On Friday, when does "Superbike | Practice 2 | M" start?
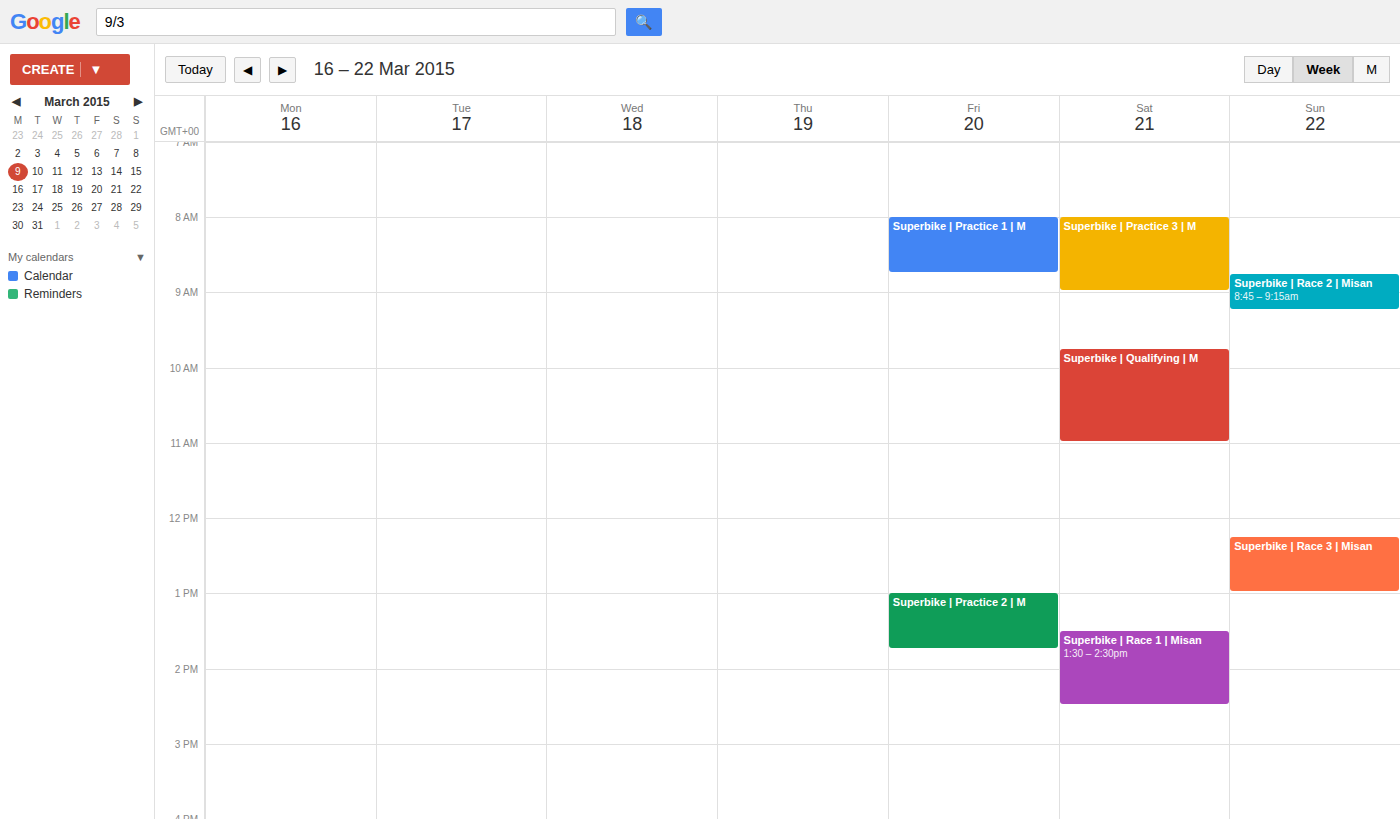
13:00